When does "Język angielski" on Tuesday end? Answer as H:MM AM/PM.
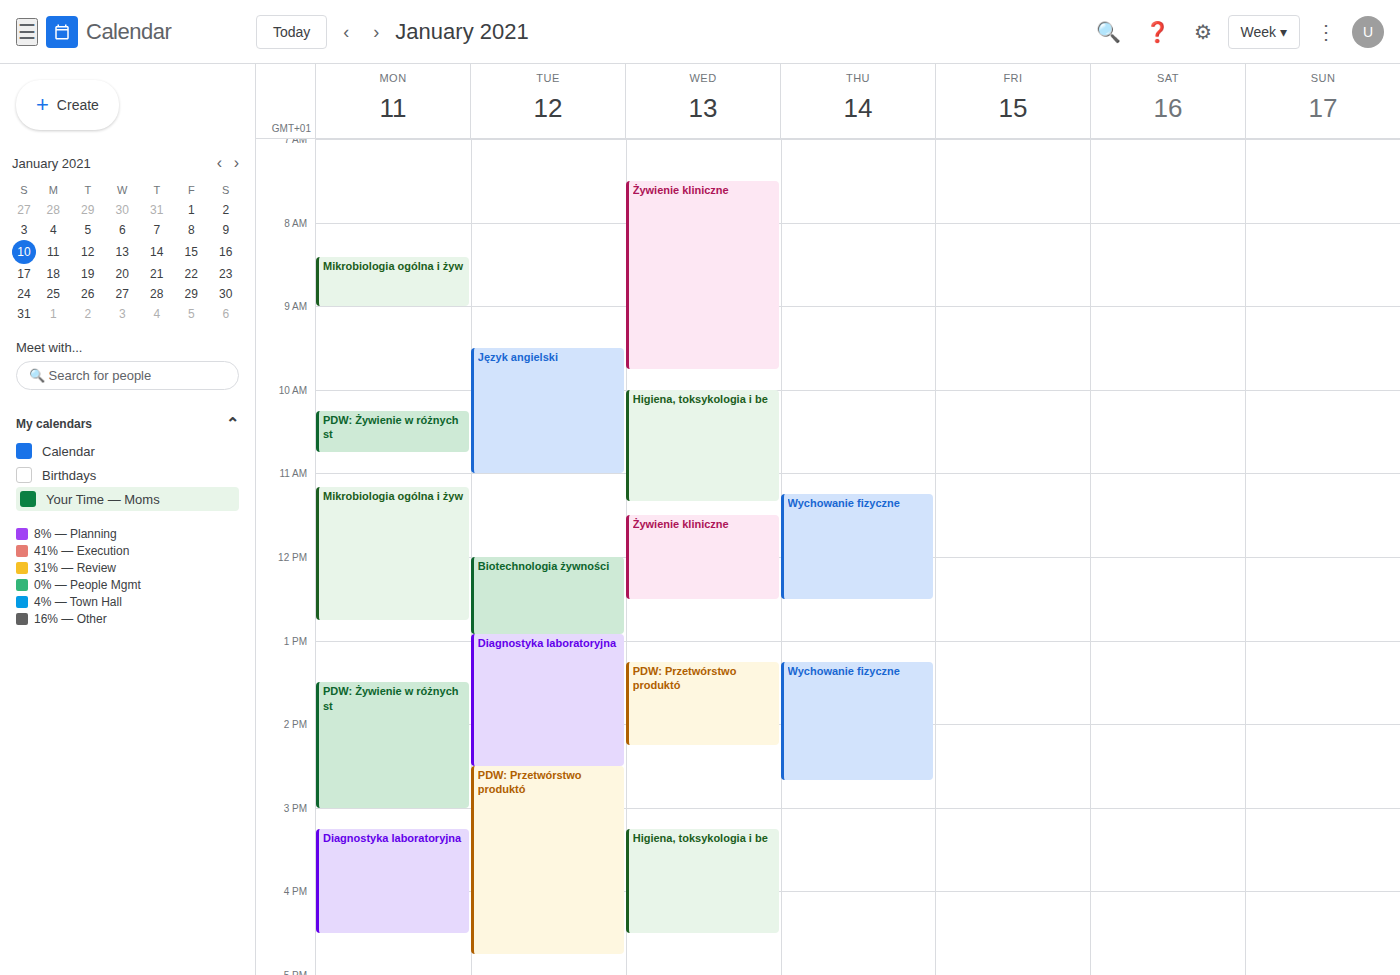
11:00 AM